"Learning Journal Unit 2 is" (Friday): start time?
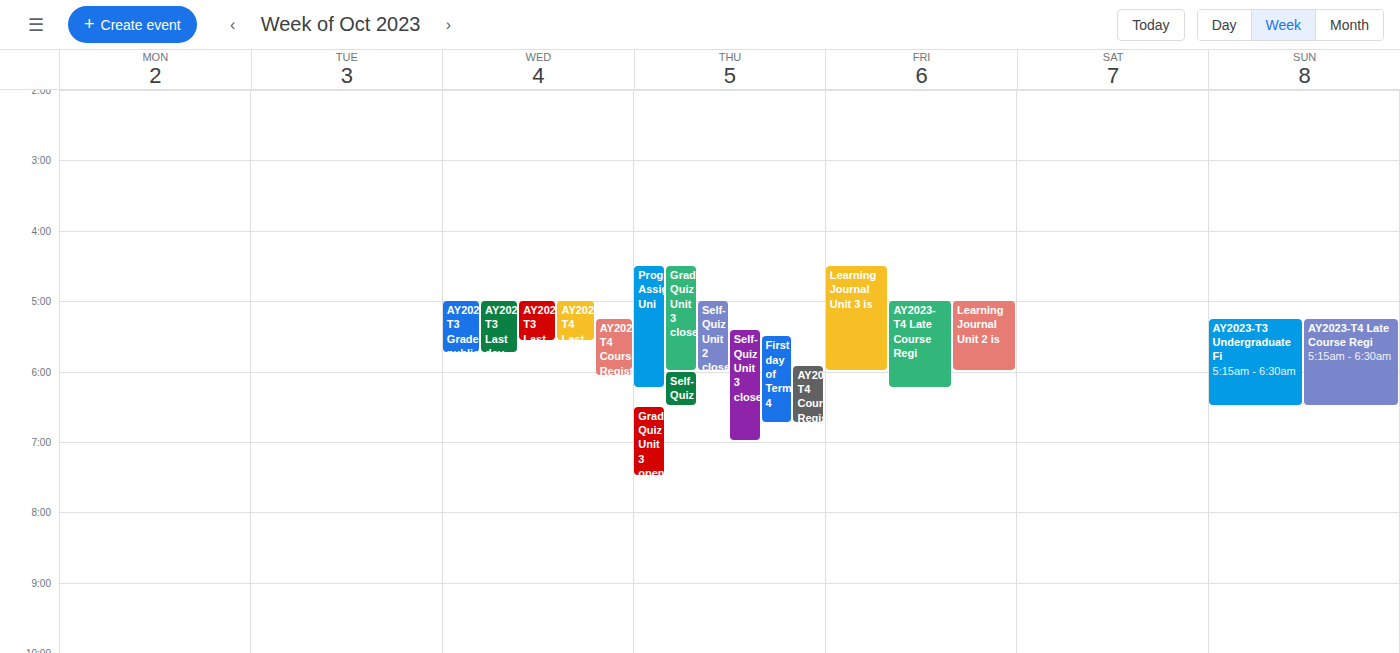
5:00 AM